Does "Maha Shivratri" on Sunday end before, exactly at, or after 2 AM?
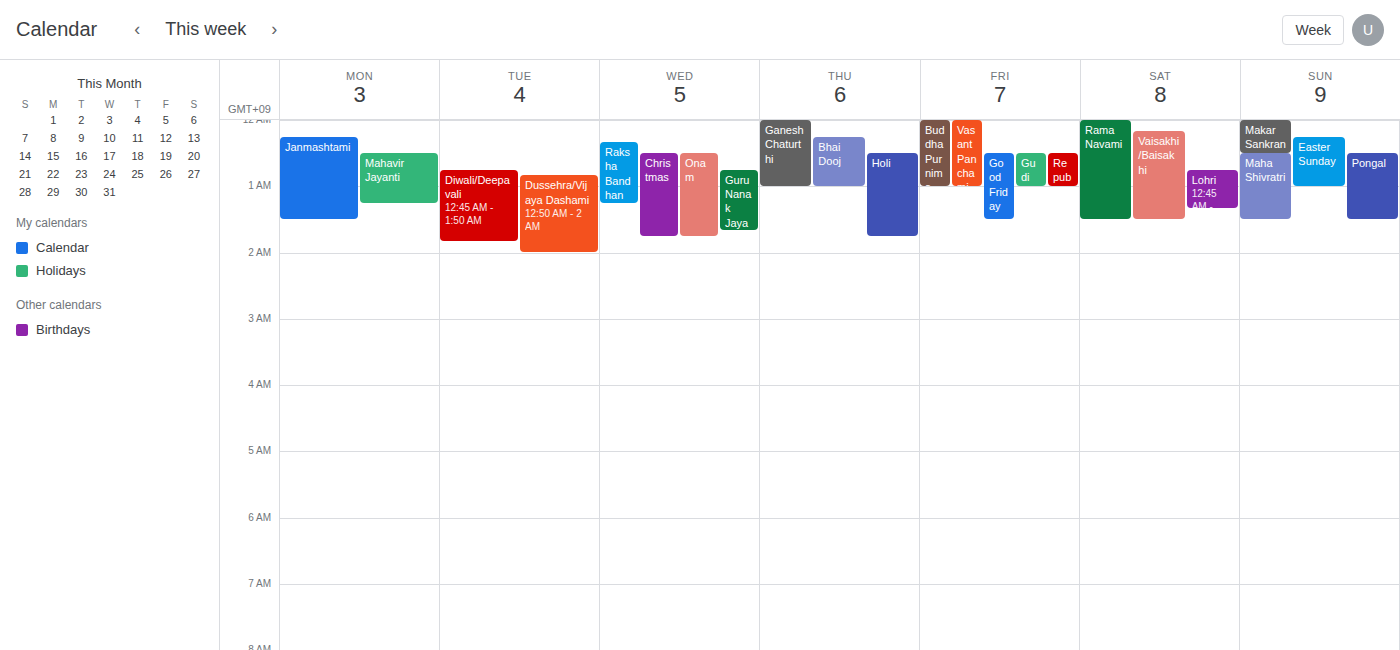
1:30 AM -- before 2 AM, 30 minutes above the 2 AM line.